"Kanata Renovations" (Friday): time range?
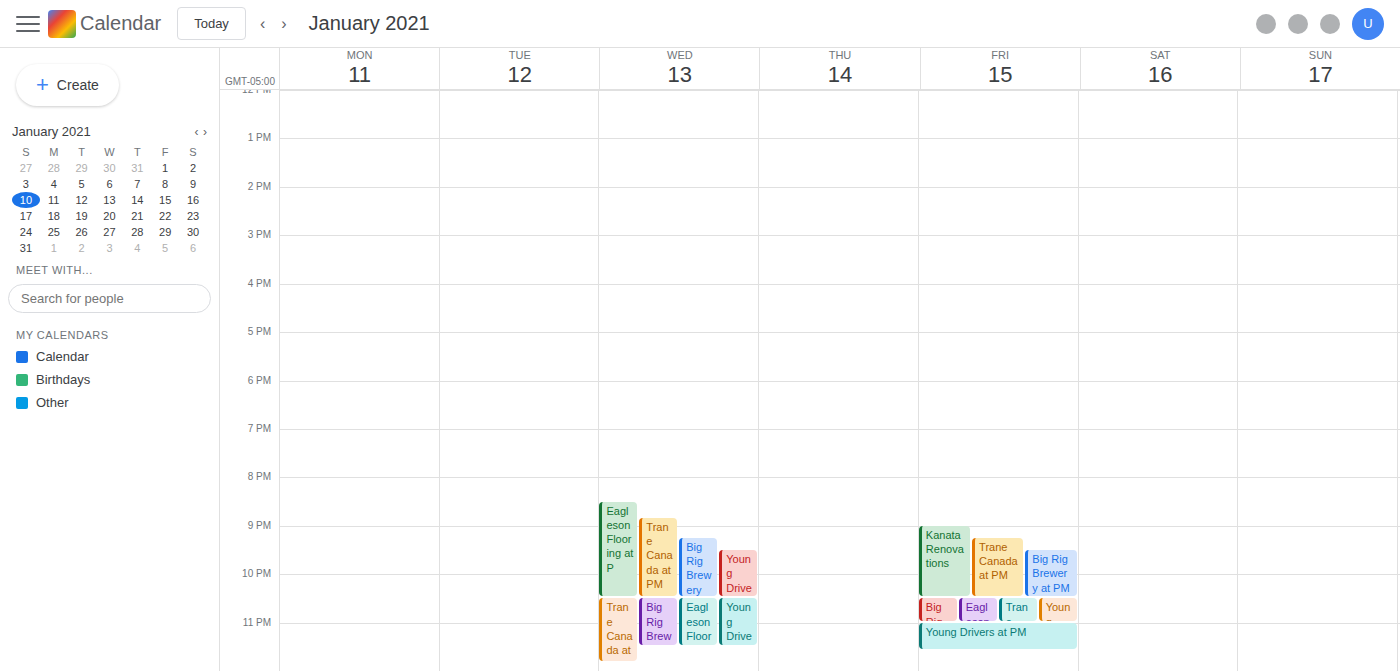
9:00 PM to 10:30 PM